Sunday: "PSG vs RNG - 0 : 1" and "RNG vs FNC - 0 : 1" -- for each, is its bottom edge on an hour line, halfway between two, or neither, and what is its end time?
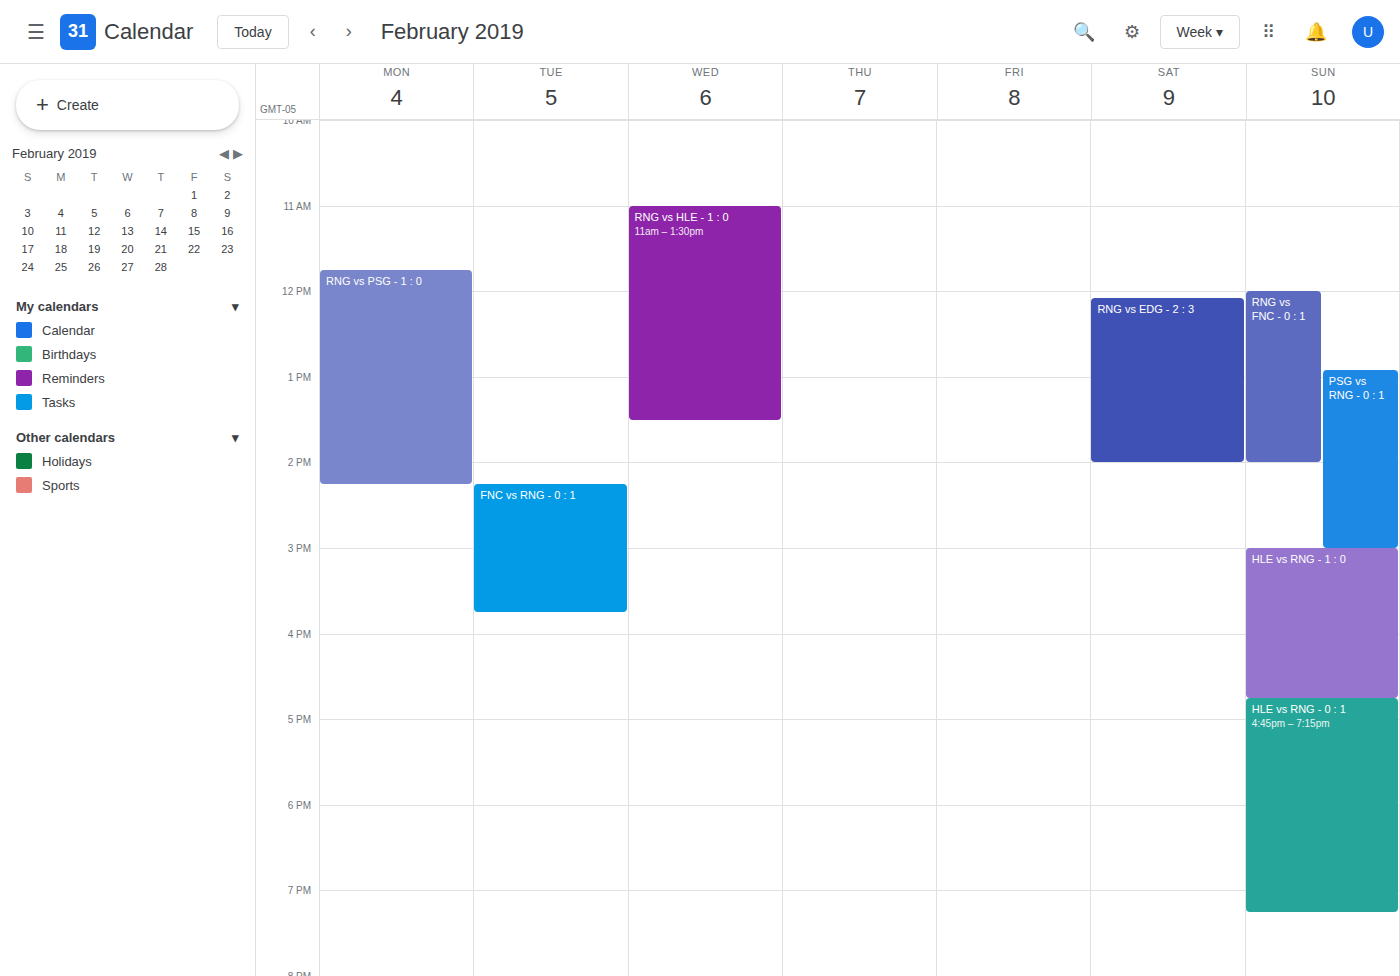
"PSG vs RNG - 0 : 1": 15:00, exactly on the 15:00 line. "RNG vs FNC - 0 : 1": 14:00, exactly on the 14:00 line.